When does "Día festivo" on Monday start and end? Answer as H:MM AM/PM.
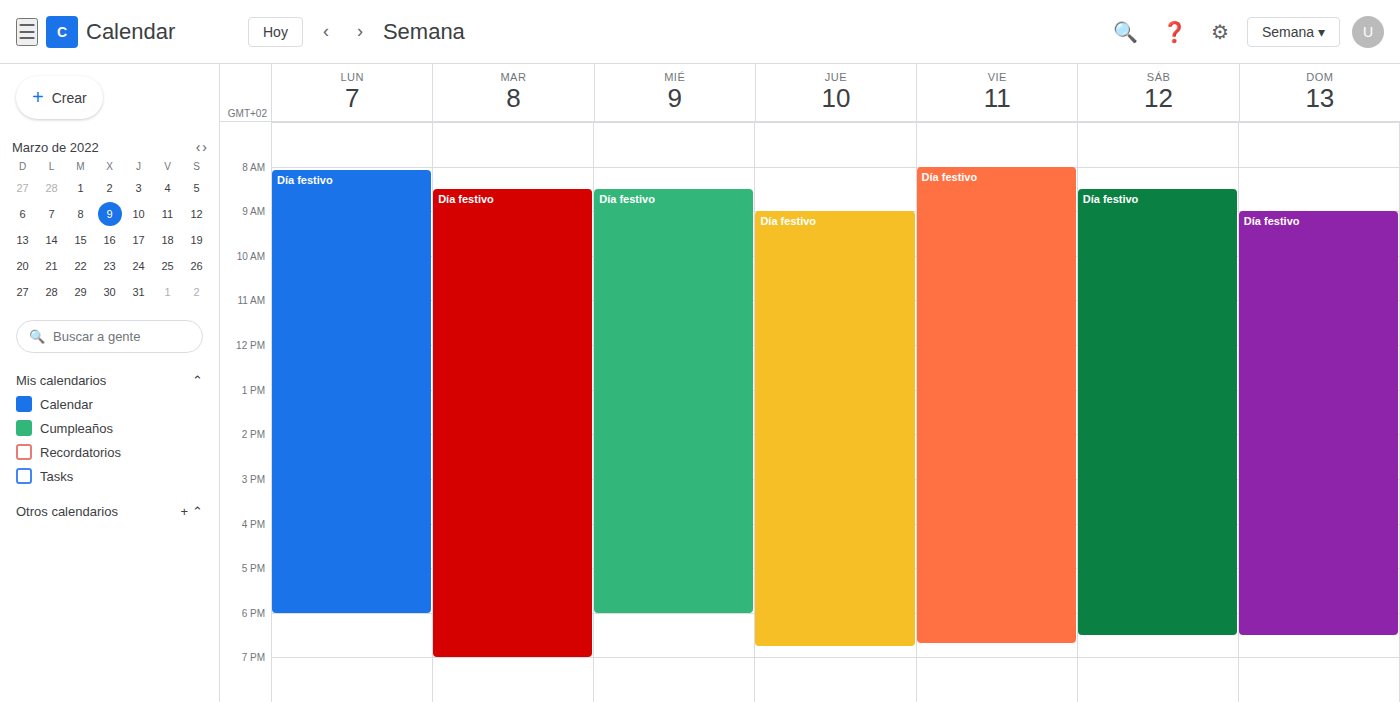
8:05 AM to 6:00 PM